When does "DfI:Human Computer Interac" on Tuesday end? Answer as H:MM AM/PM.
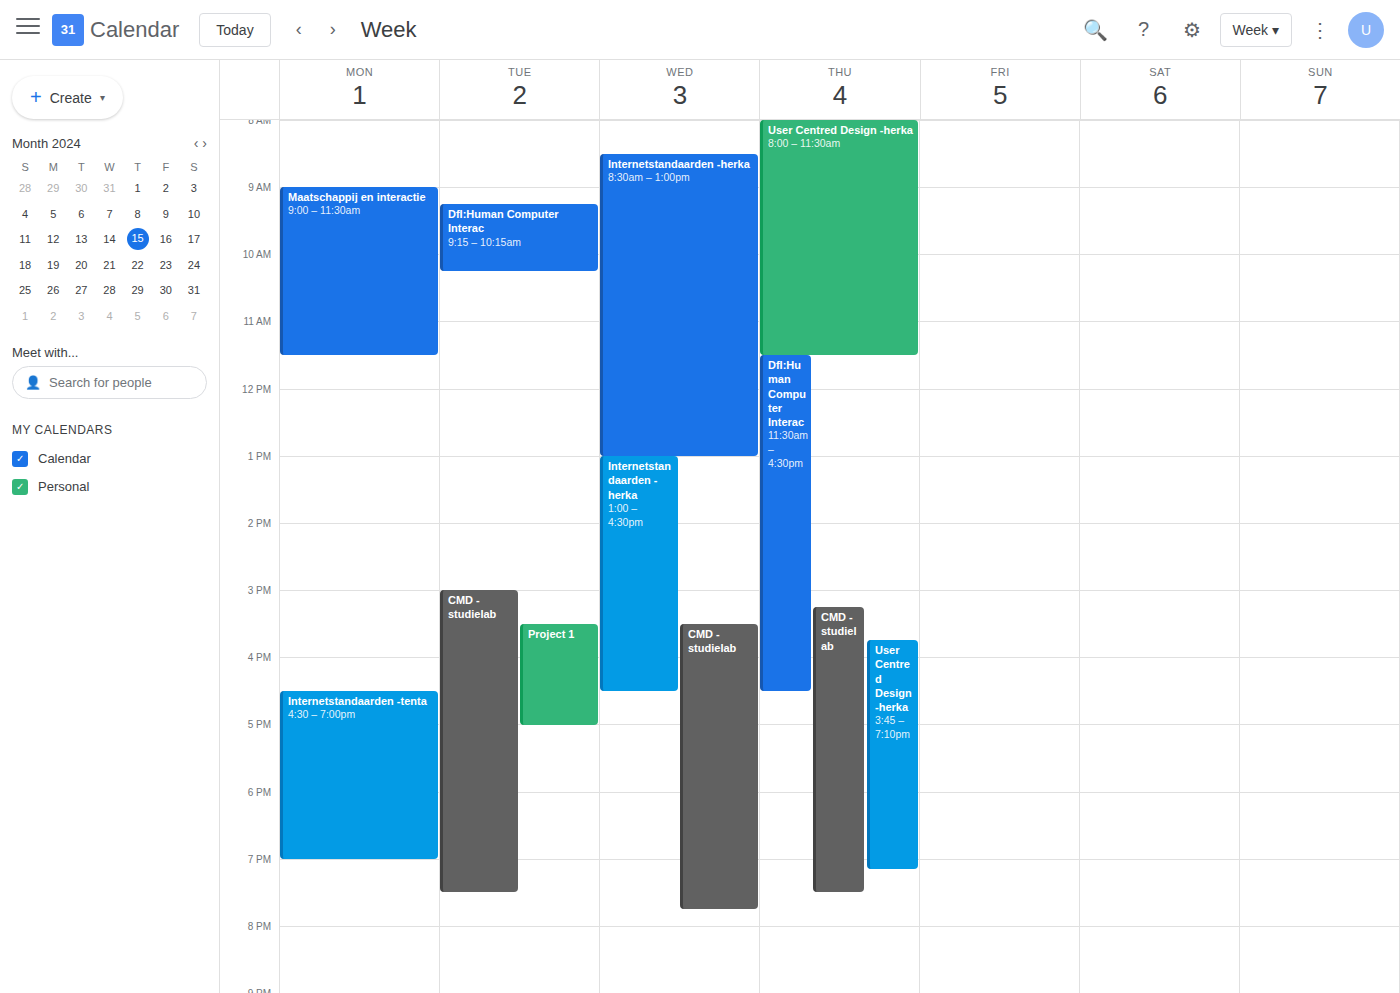
10:15 AM